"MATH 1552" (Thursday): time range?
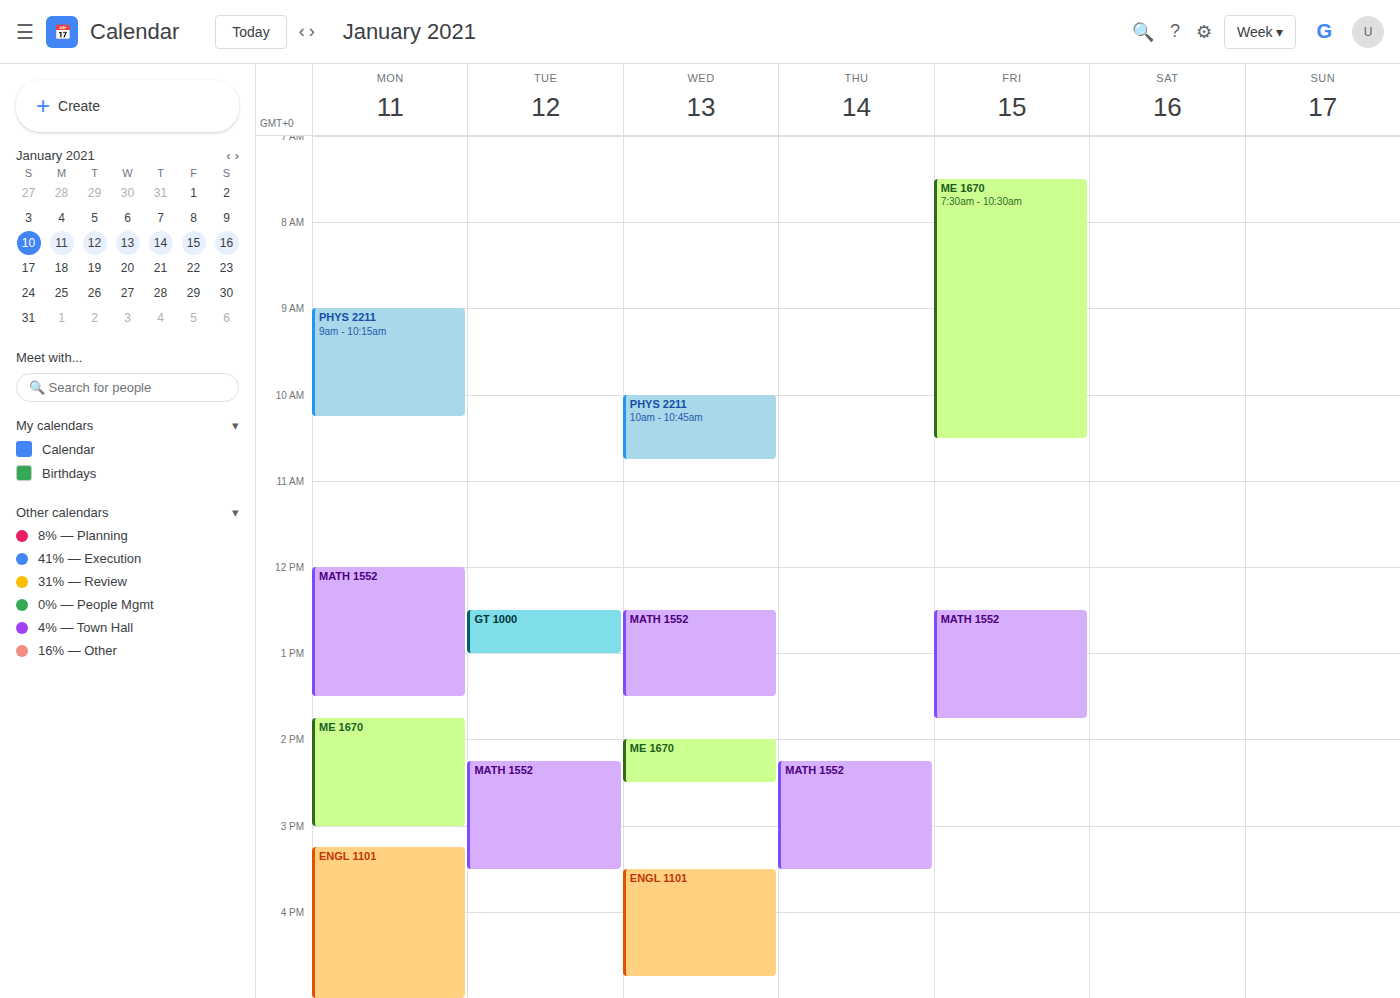
2:15 PM to 3:30 PM